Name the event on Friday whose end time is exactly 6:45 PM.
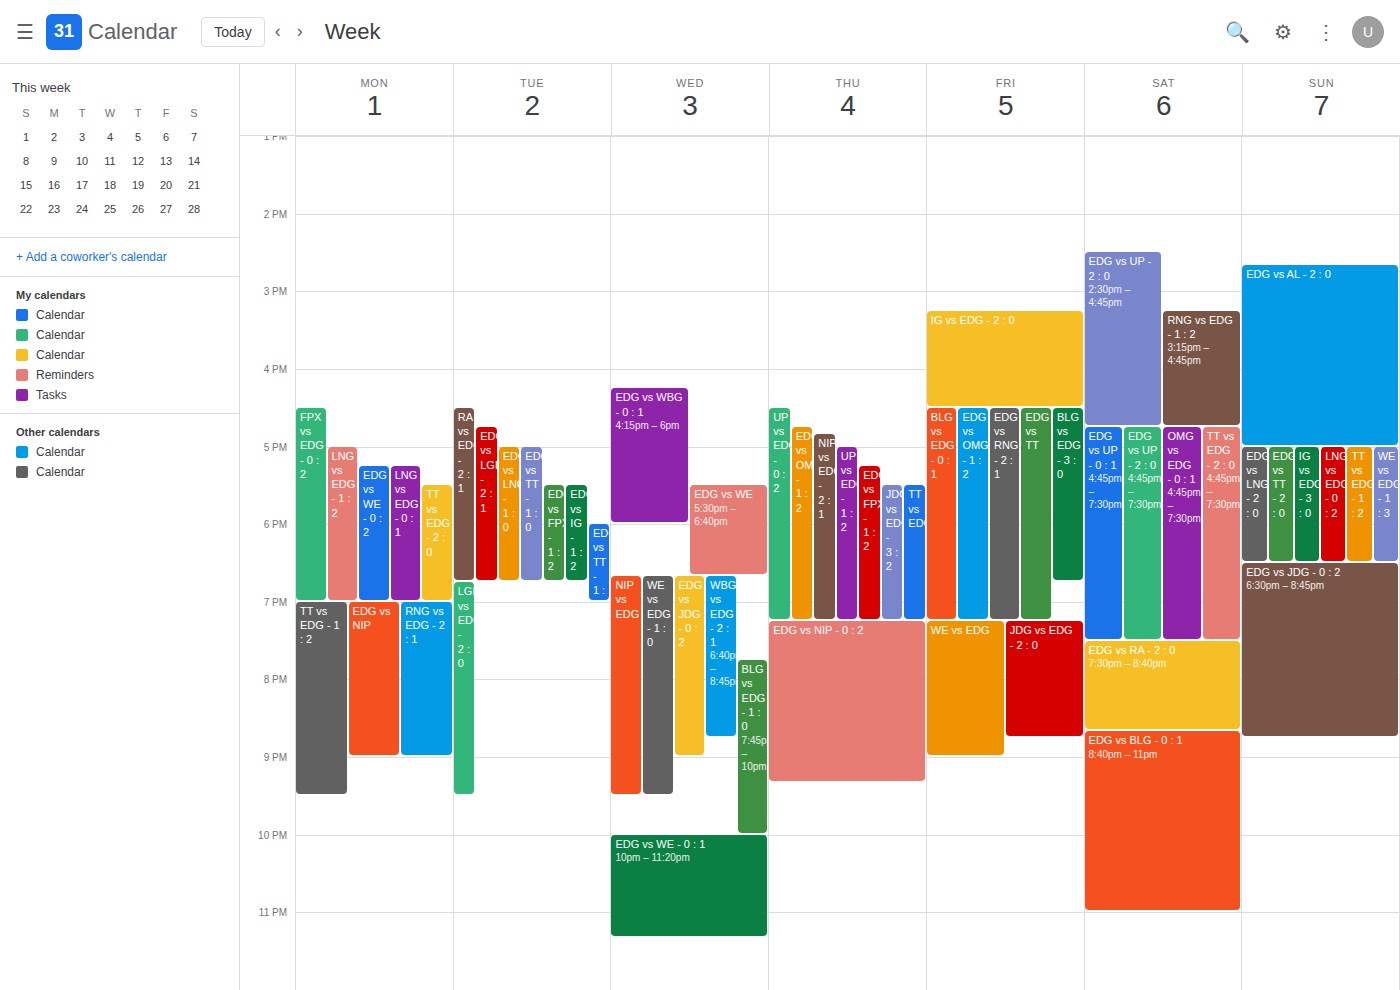
"BLG vs EDG - 3 : 0"